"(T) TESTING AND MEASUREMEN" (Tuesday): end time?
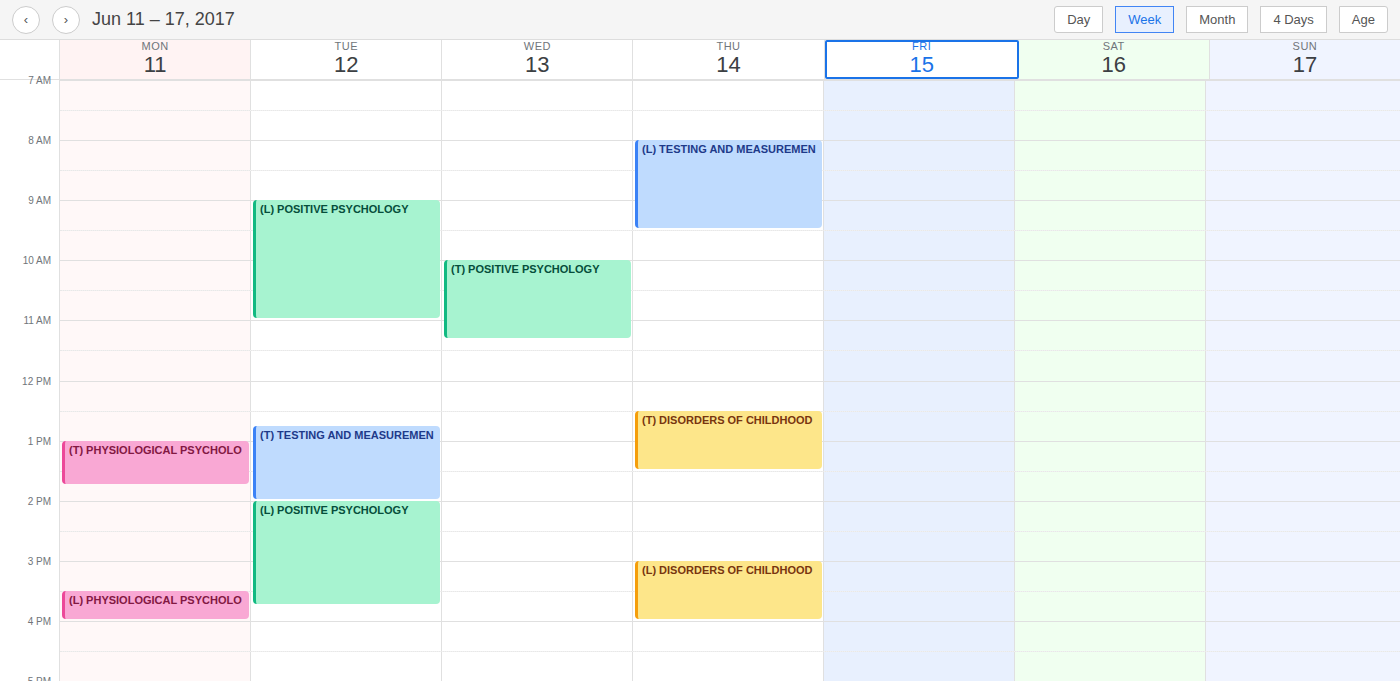
2:00 PM